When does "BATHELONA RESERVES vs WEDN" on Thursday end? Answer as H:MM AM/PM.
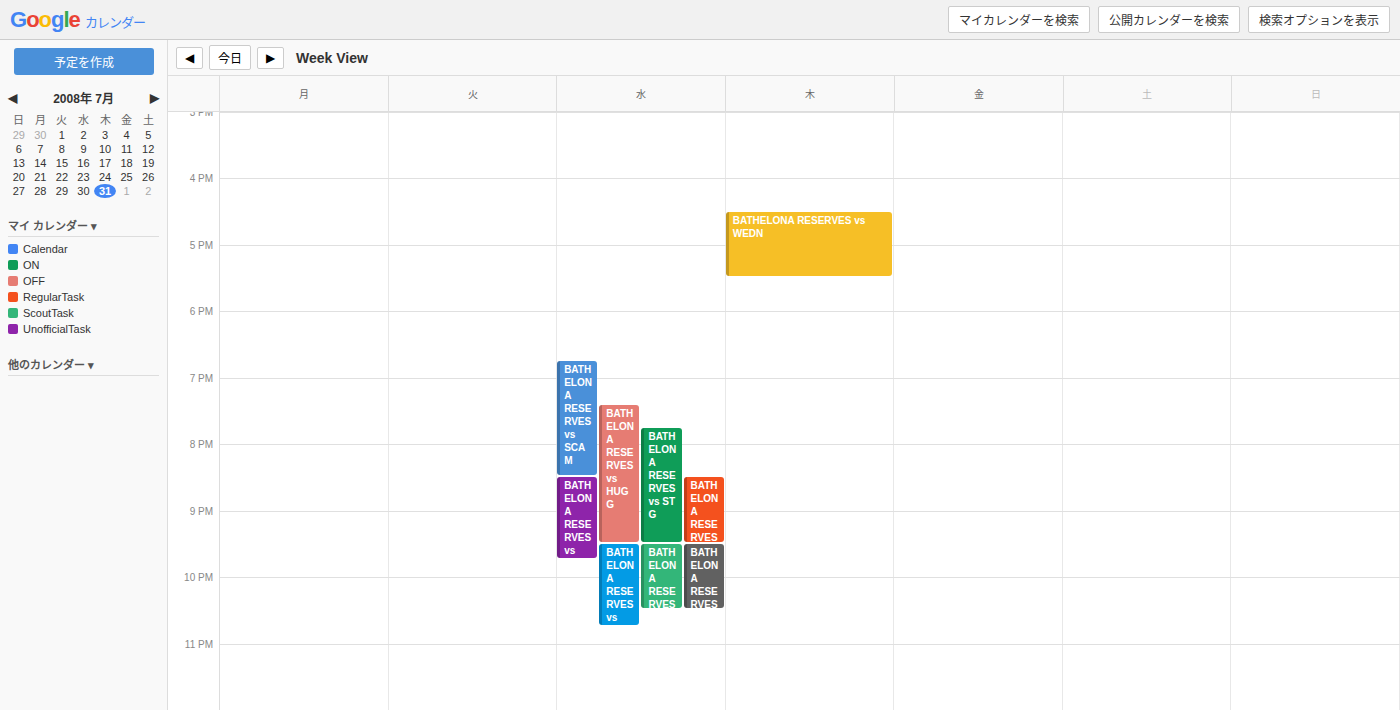
5:30 PM